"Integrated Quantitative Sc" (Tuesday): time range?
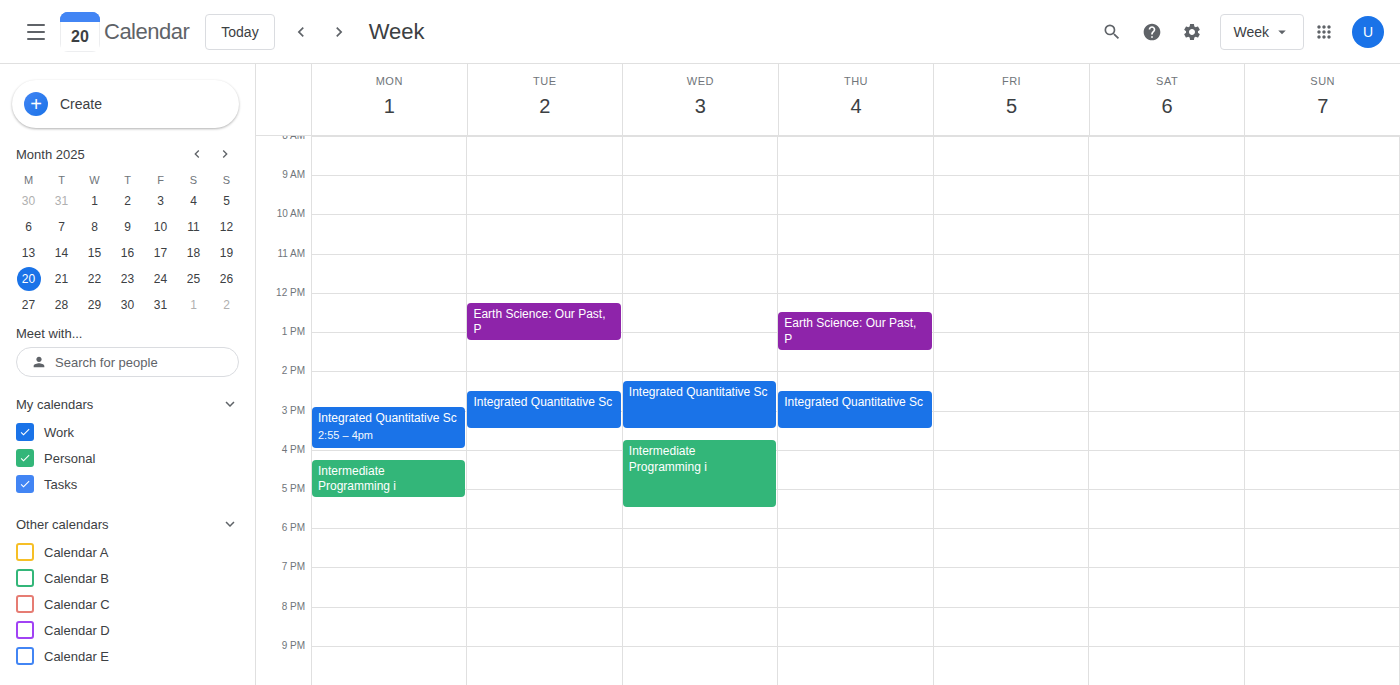
2:30 PM to 3:30 PM